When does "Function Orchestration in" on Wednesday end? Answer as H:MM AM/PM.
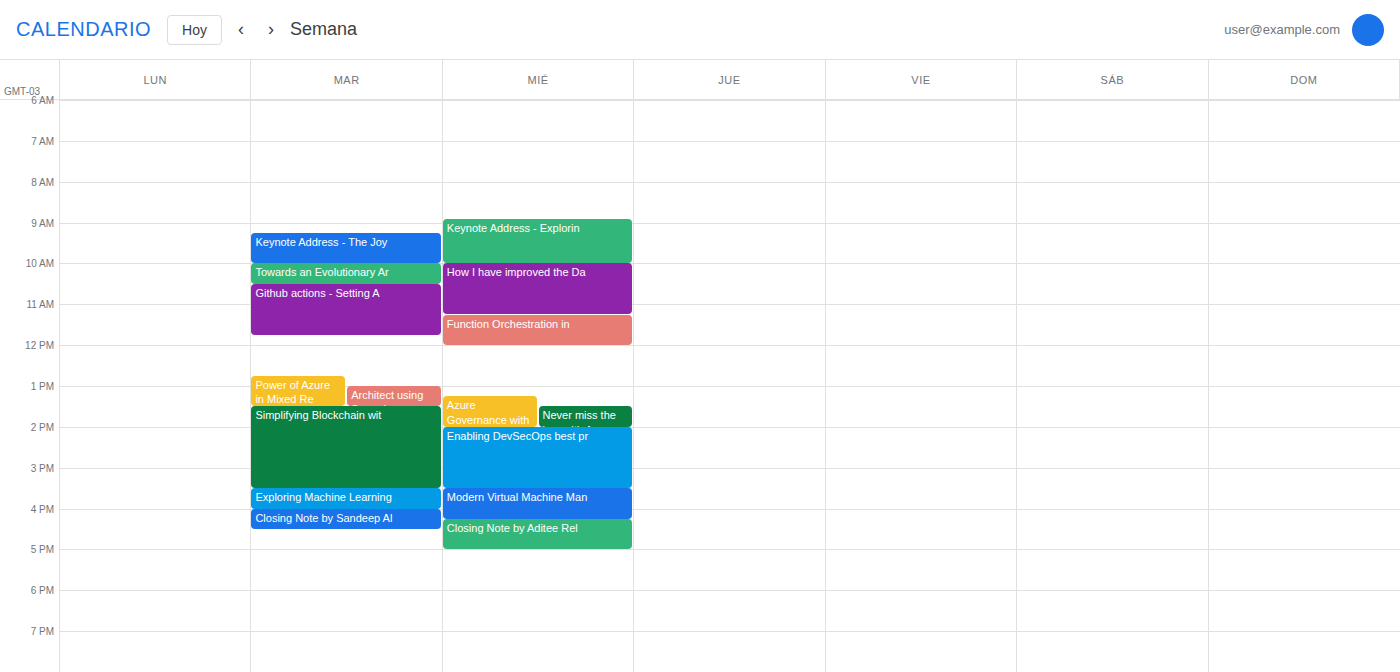
12:00 PM